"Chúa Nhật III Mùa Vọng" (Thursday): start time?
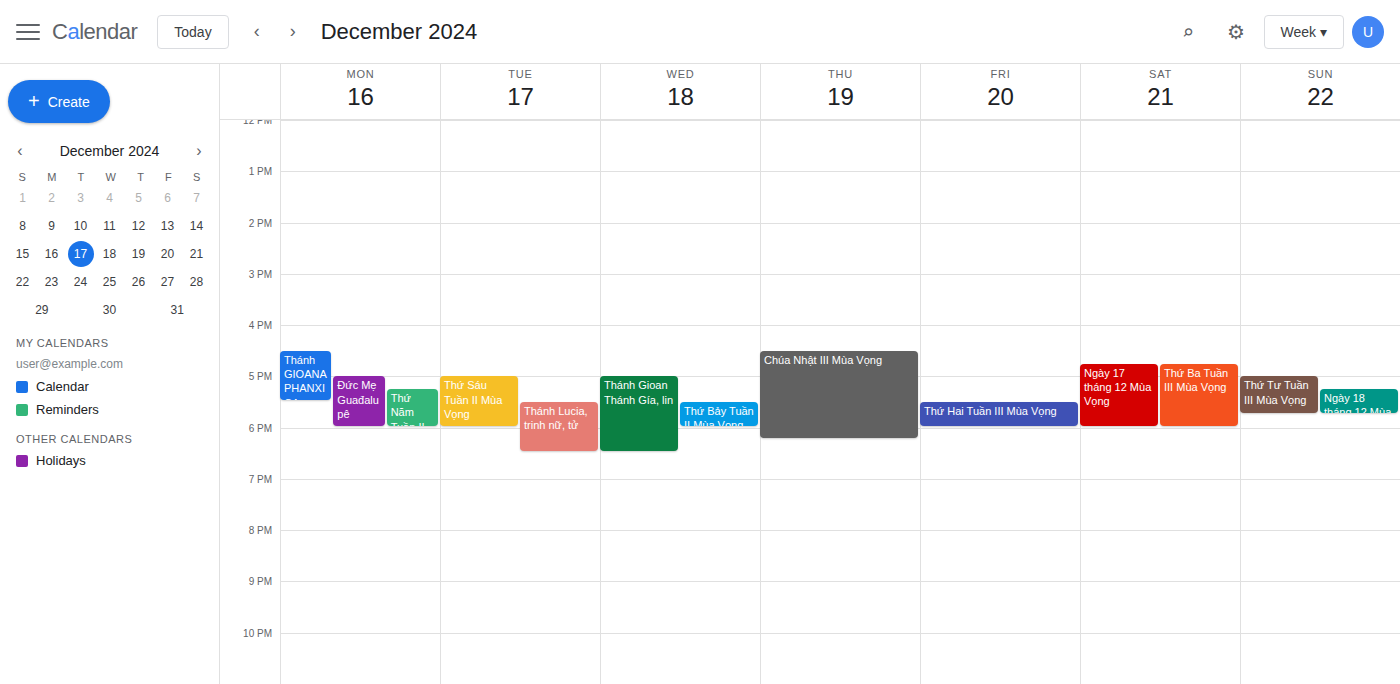
4:30 PM